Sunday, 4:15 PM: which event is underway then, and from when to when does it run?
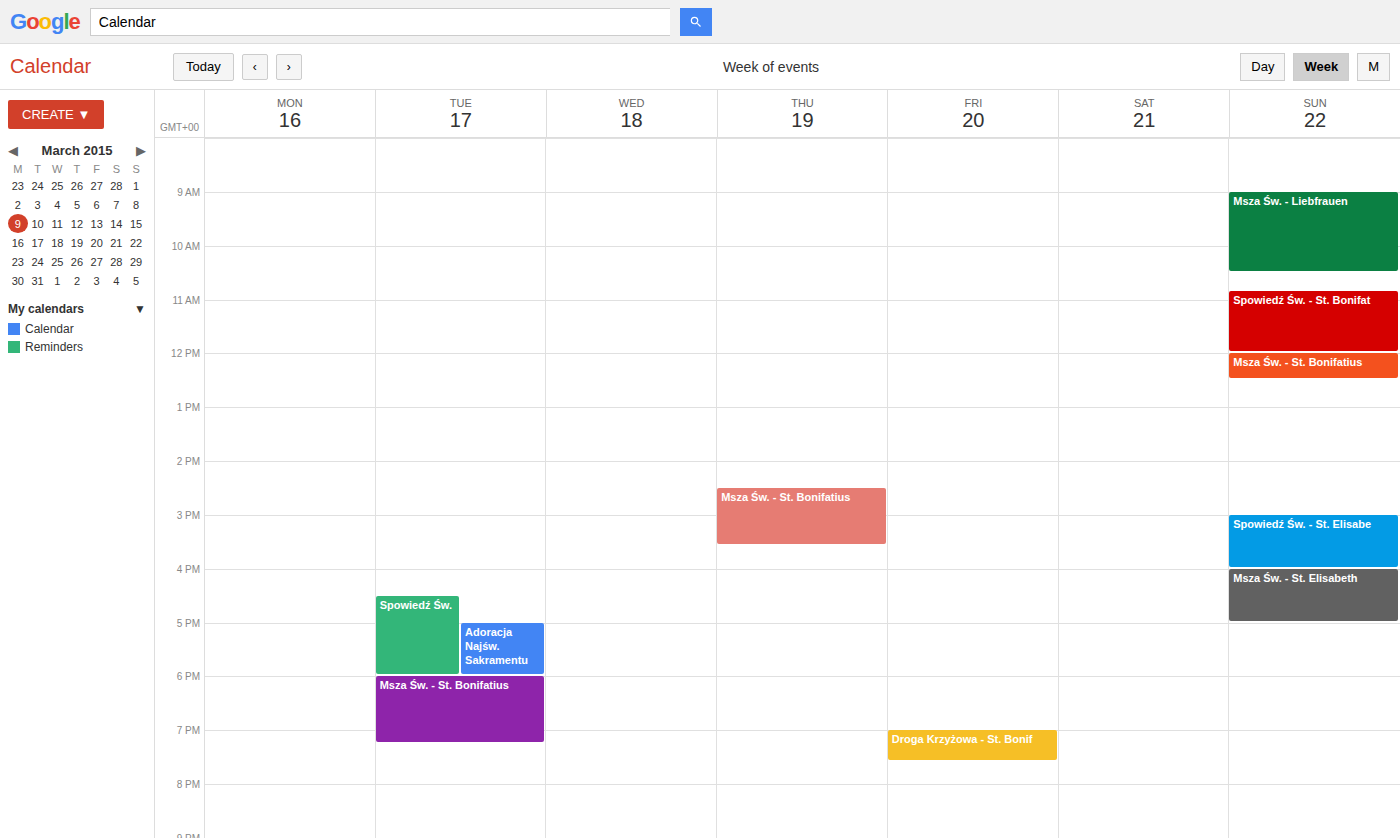
"Msza Św. - St. Elisabeth", 4:00 PM to 5:00 PM